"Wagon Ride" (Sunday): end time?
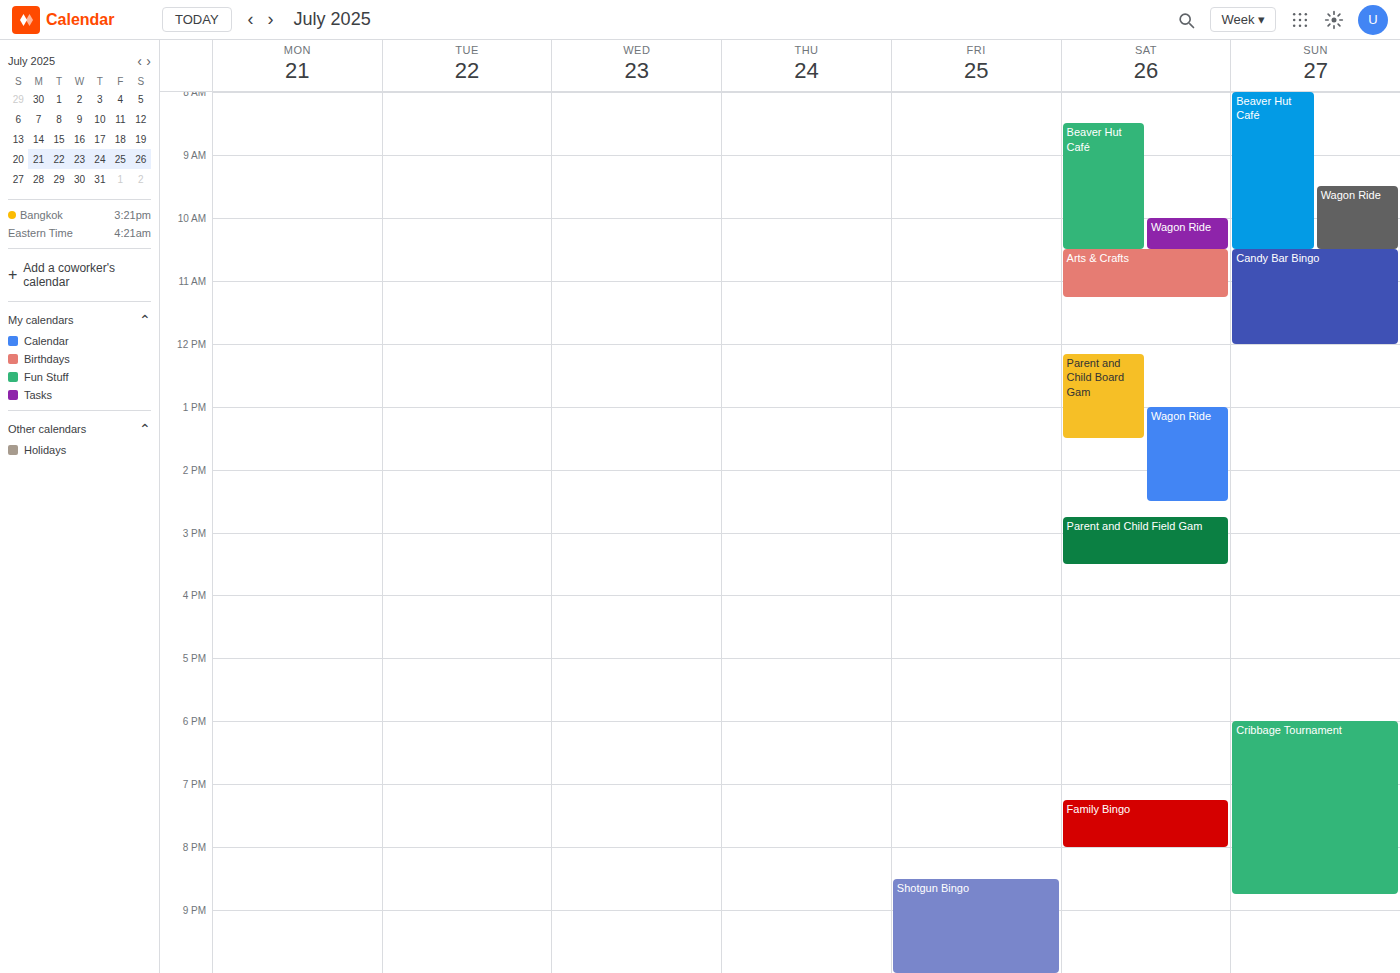
10:30 AM